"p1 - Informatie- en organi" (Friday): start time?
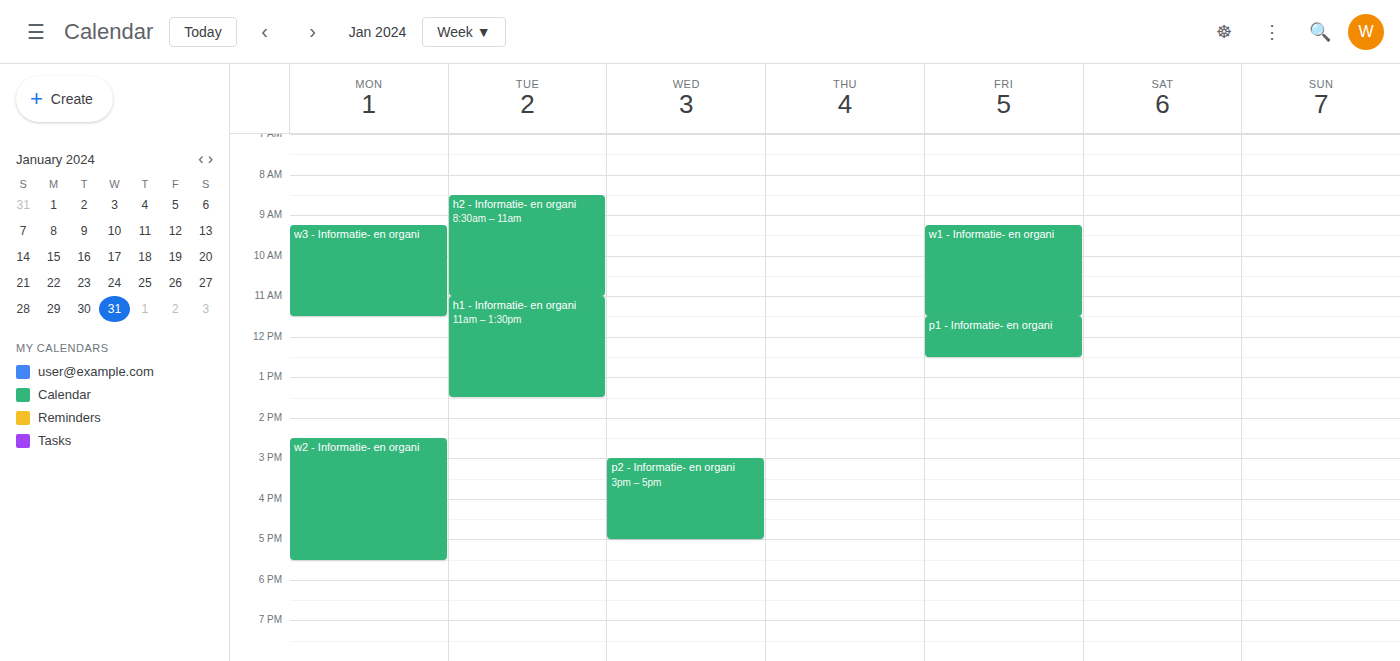
11:30